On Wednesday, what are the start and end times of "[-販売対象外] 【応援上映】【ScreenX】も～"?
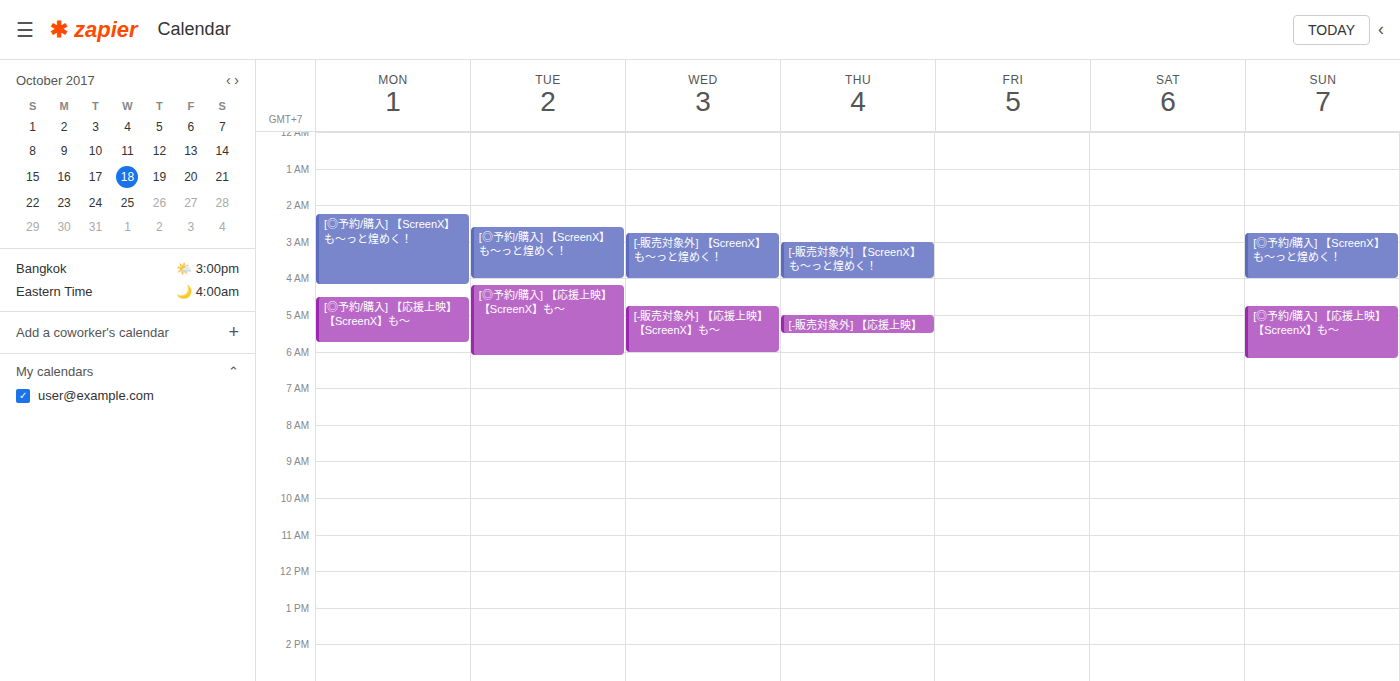
4:45 AM to 6:00 AM